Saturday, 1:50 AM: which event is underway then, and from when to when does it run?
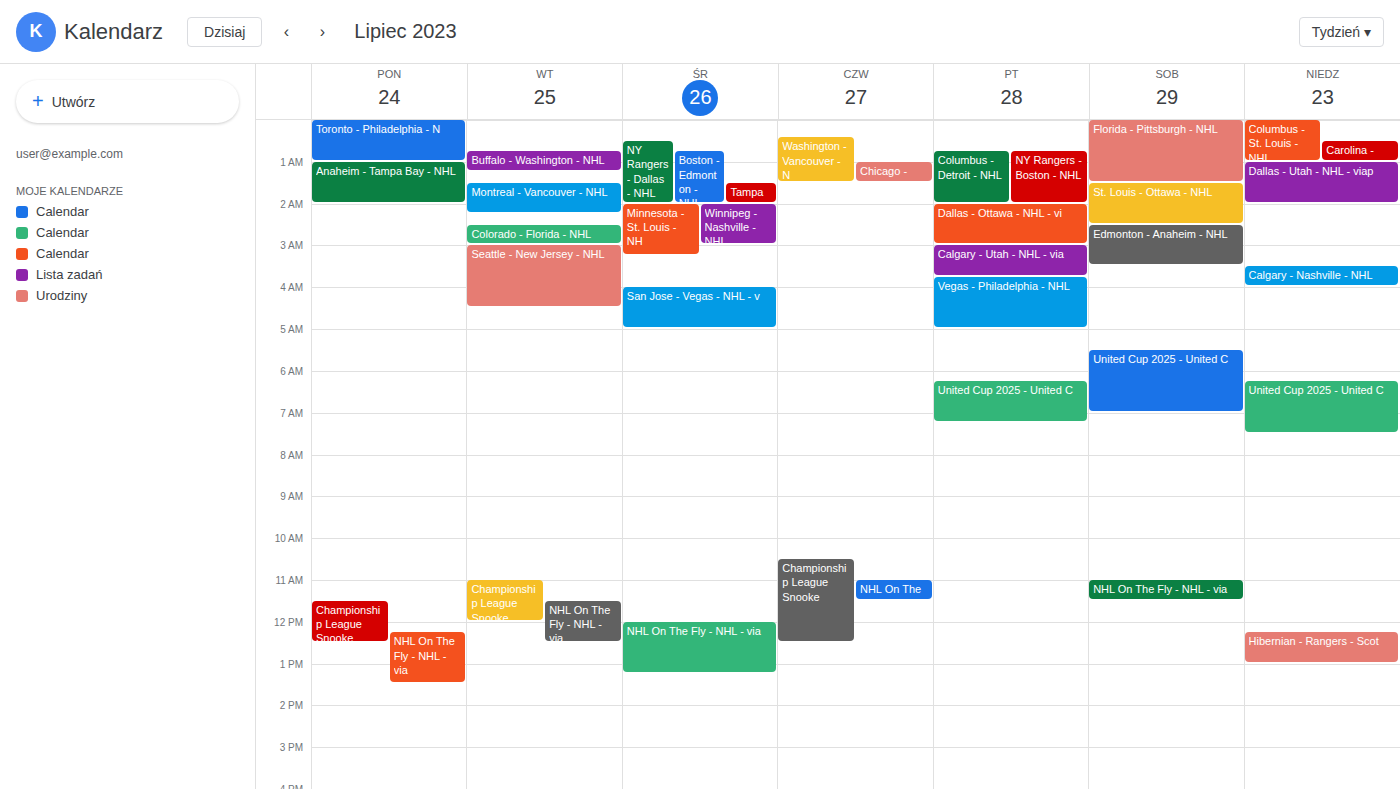
"St. Louis - Ottawa - NHL", 1:30 AM to 2:30 AM